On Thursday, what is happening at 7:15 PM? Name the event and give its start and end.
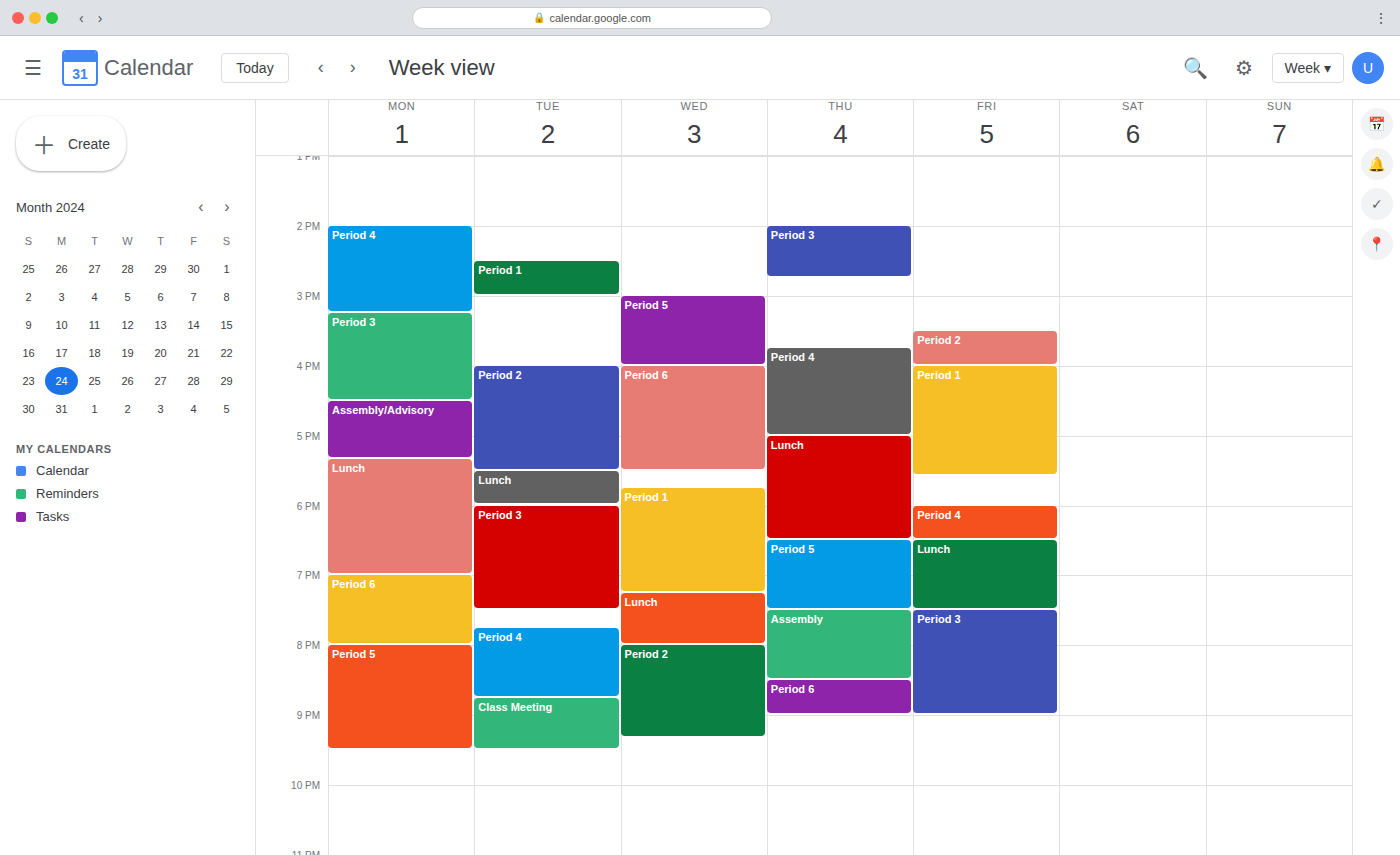
"Period 5", 6:30 PM to 7:30 PM